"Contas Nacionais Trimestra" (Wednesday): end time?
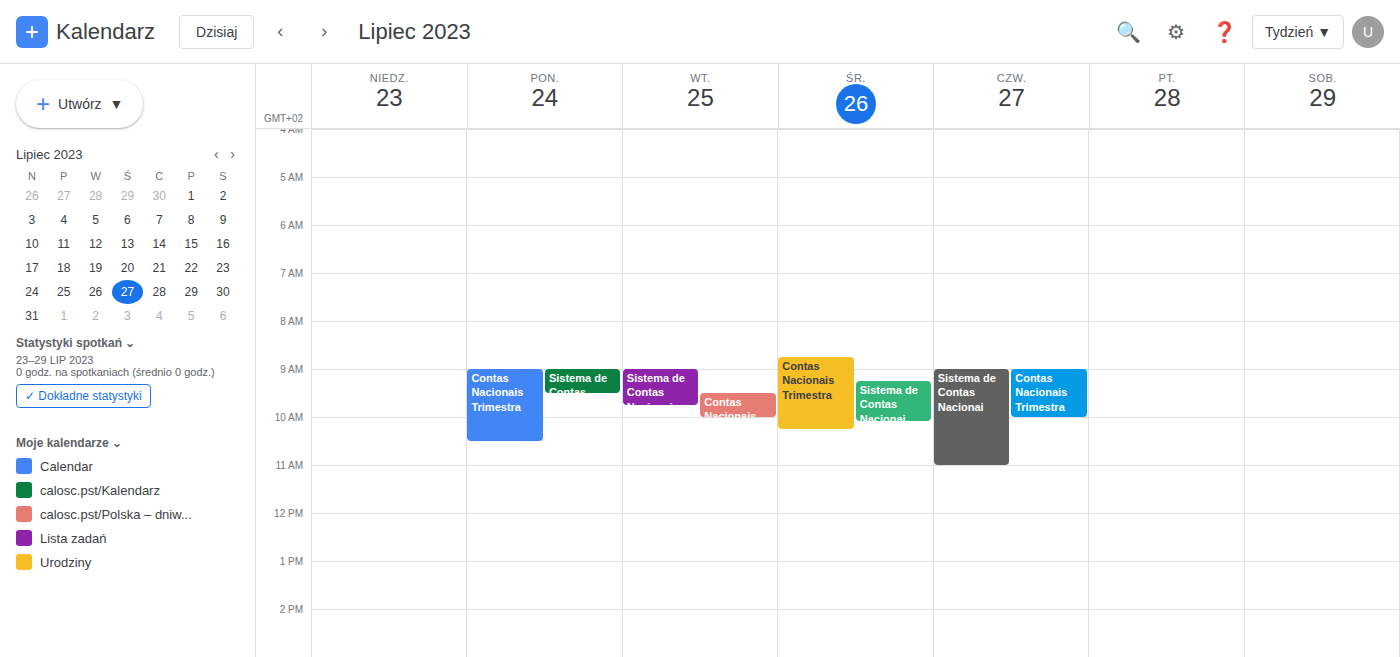
10:15 AM